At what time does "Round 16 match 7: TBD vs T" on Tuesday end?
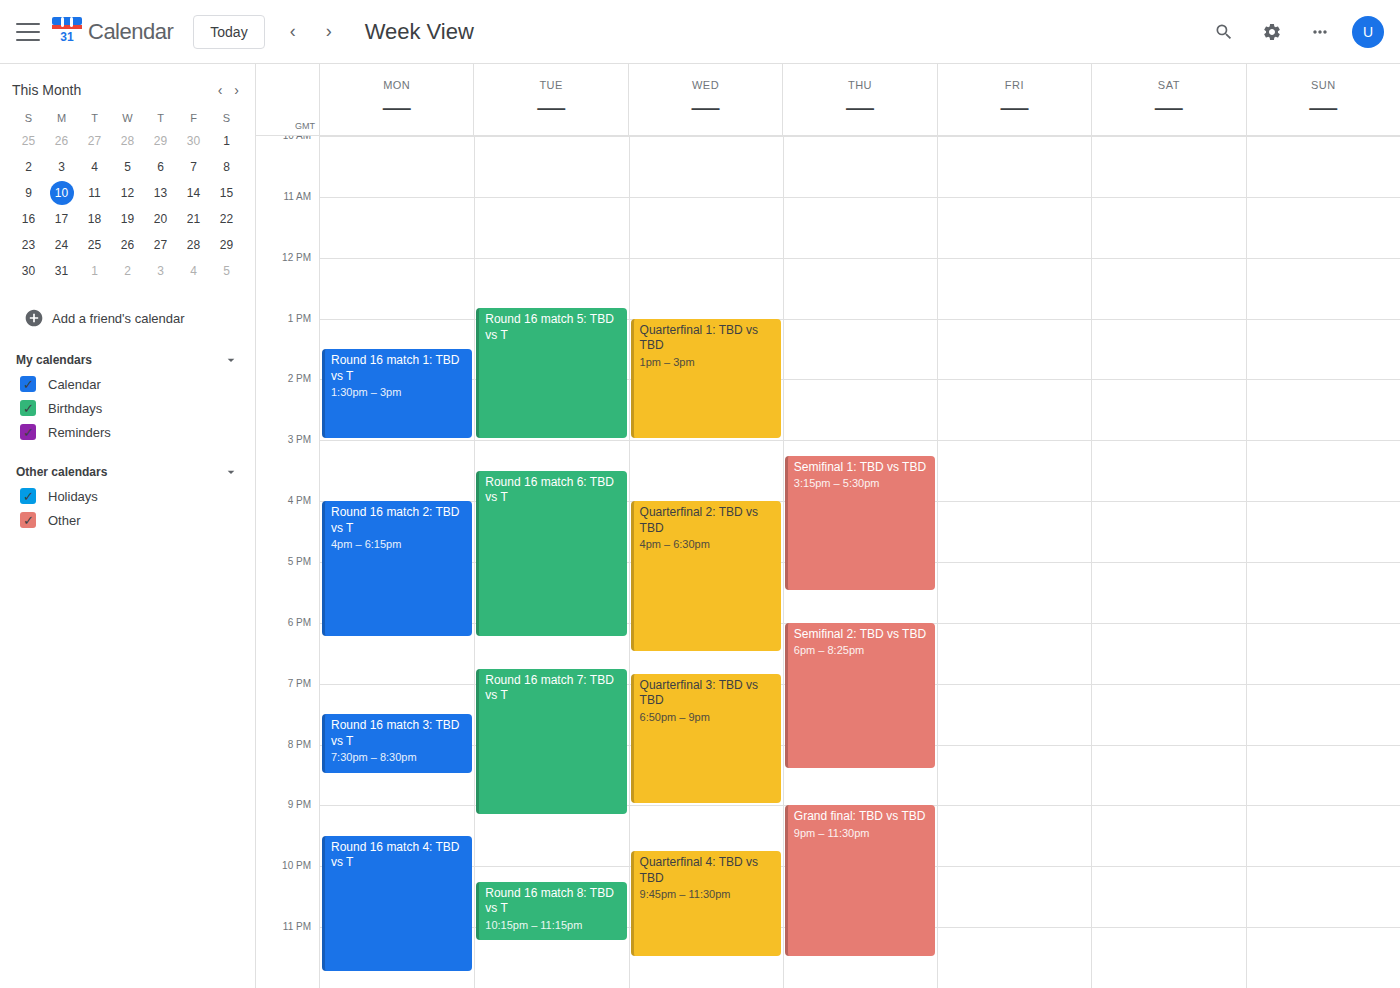
9:10 PM